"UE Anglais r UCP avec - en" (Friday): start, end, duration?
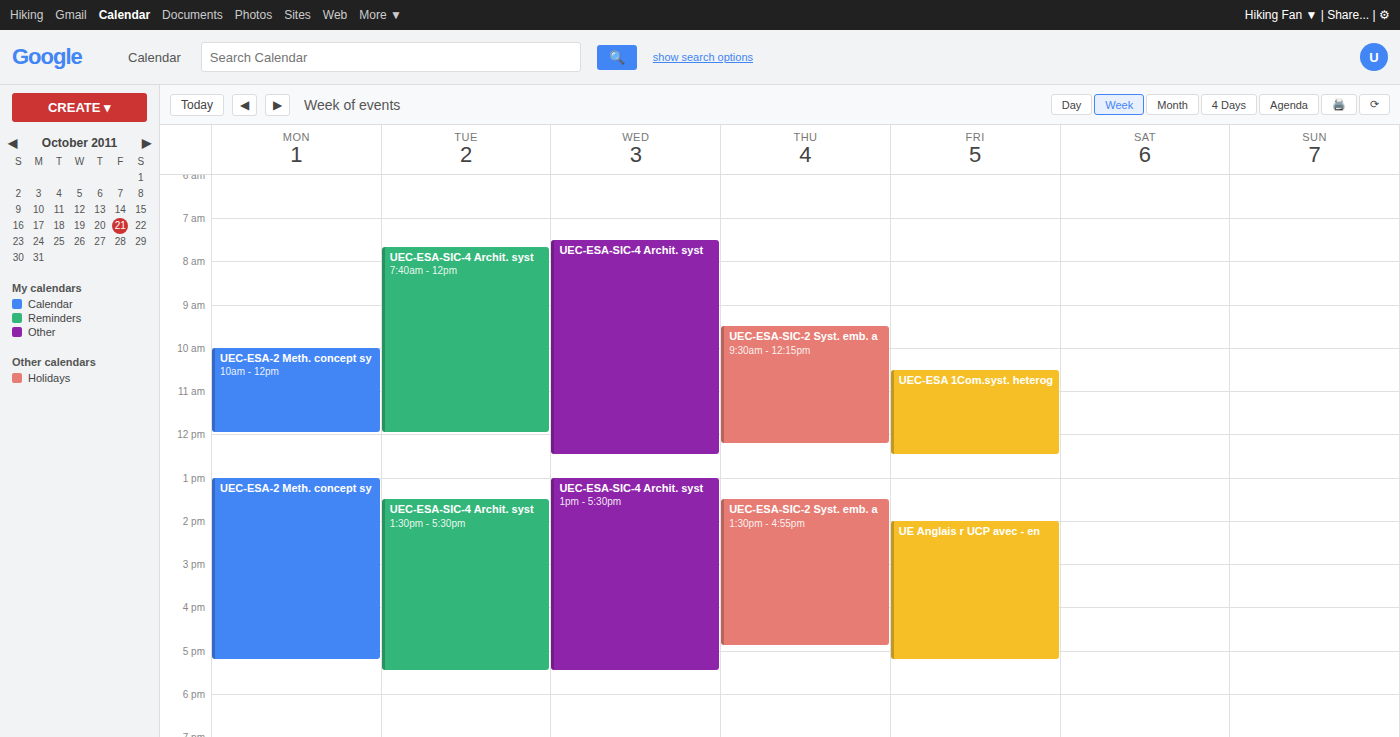
2:00 PM to 5:15 PM, 3 hours 15 minutes